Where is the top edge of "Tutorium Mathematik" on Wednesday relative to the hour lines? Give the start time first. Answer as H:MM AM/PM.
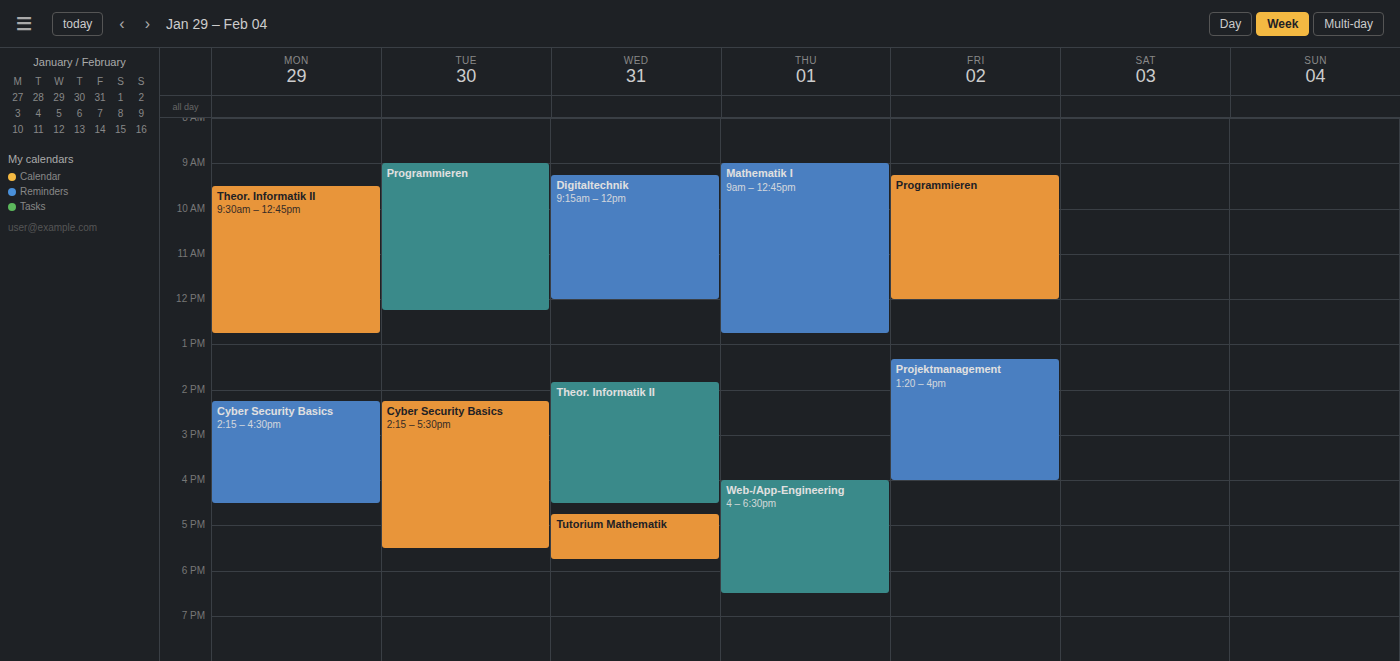
4:45 PM -- neither: three quarters of the way from the 4 PM line to the 5 PM line.